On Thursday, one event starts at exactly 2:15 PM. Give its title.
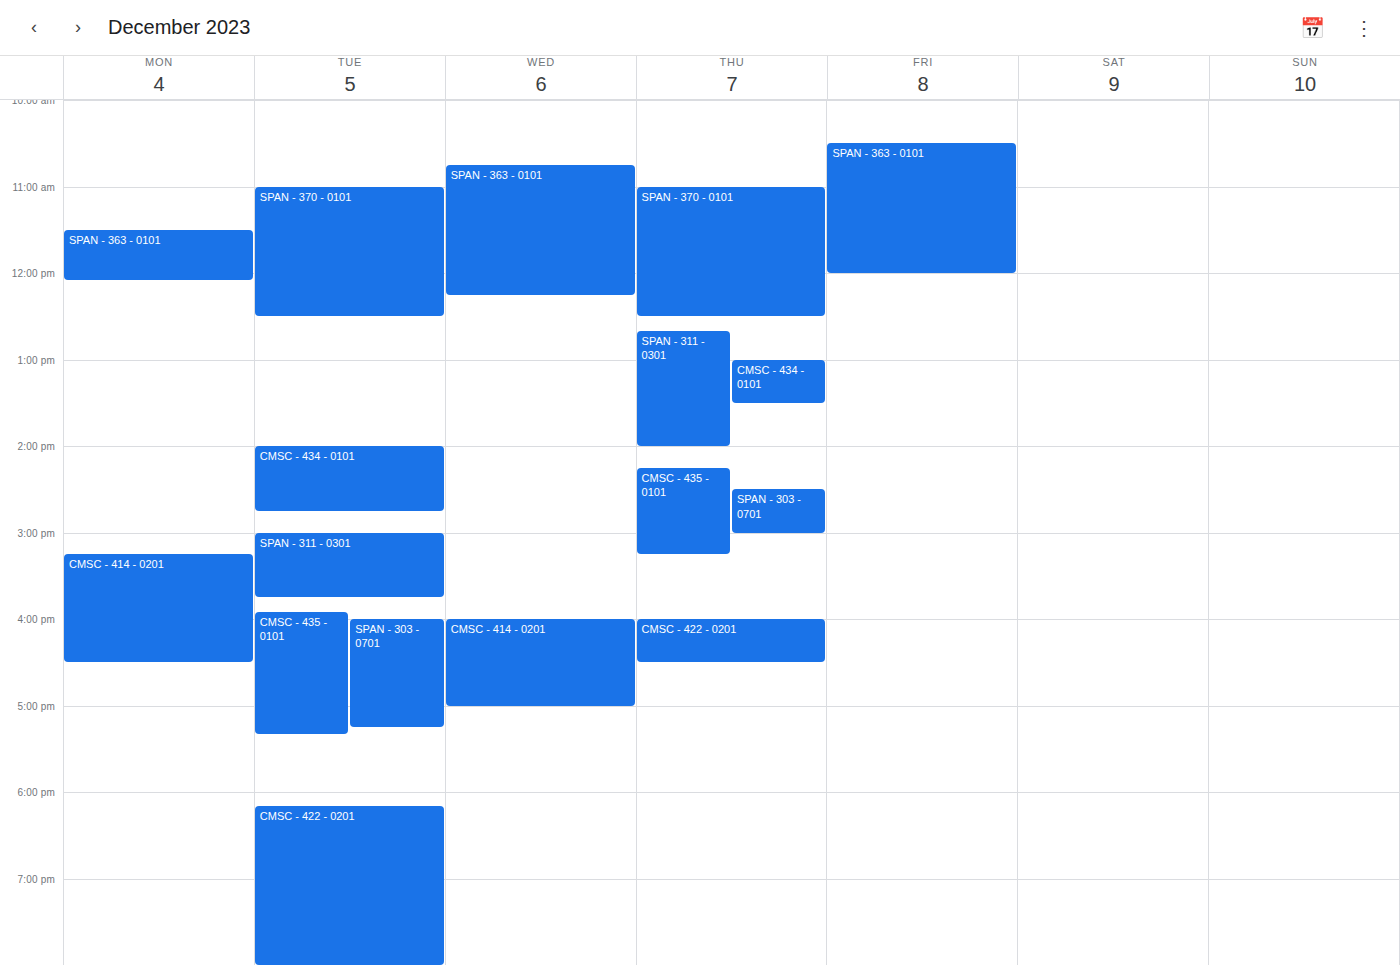
"CMSC - 435 - 0101"